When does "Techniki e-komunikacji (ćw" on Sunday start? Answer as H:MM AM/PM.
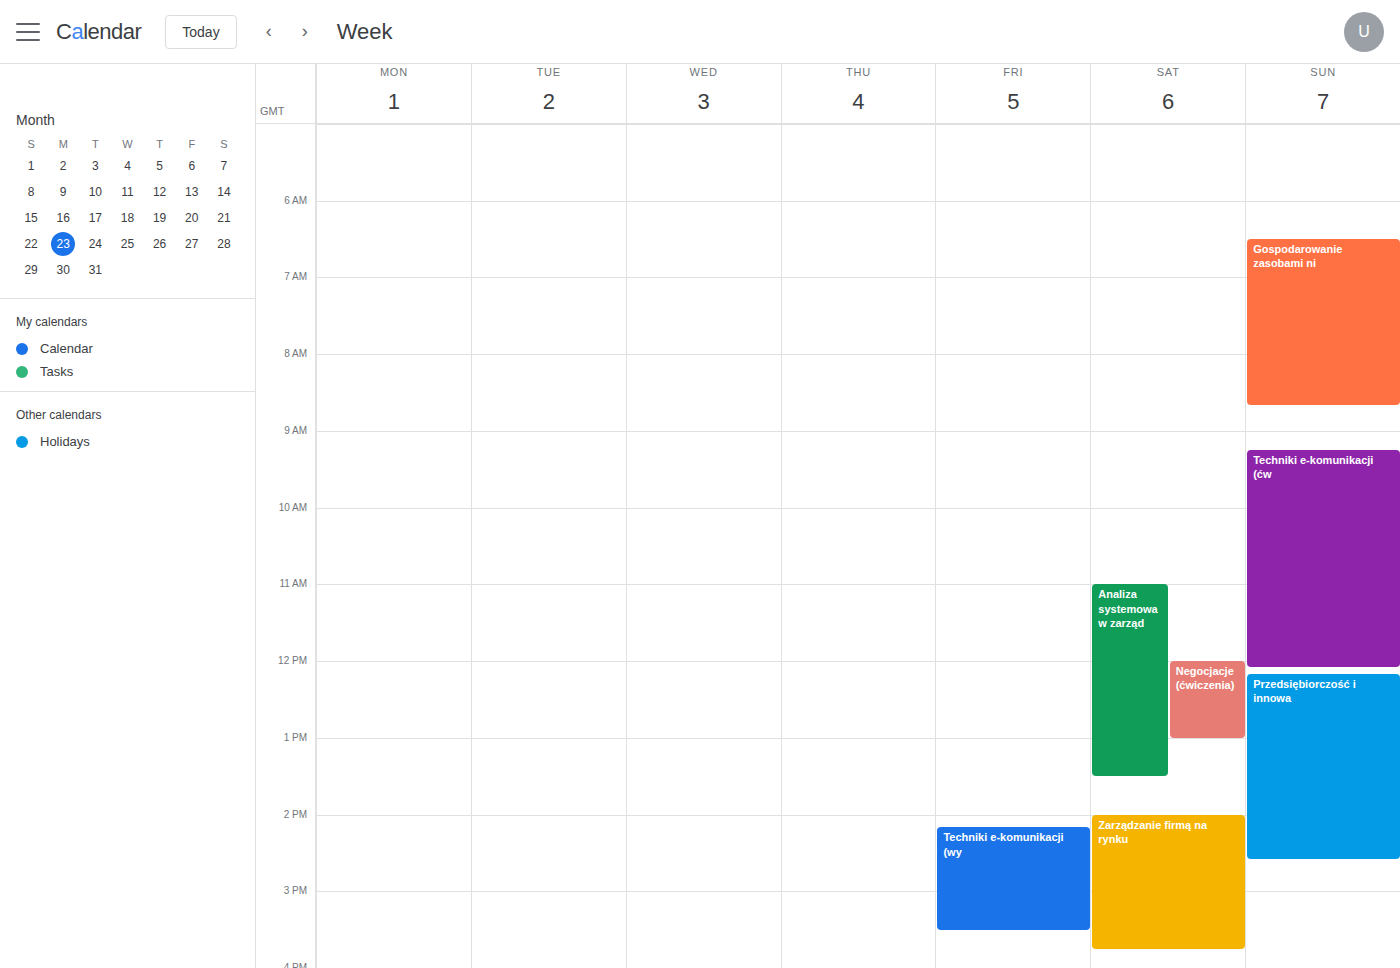
9:15 AM